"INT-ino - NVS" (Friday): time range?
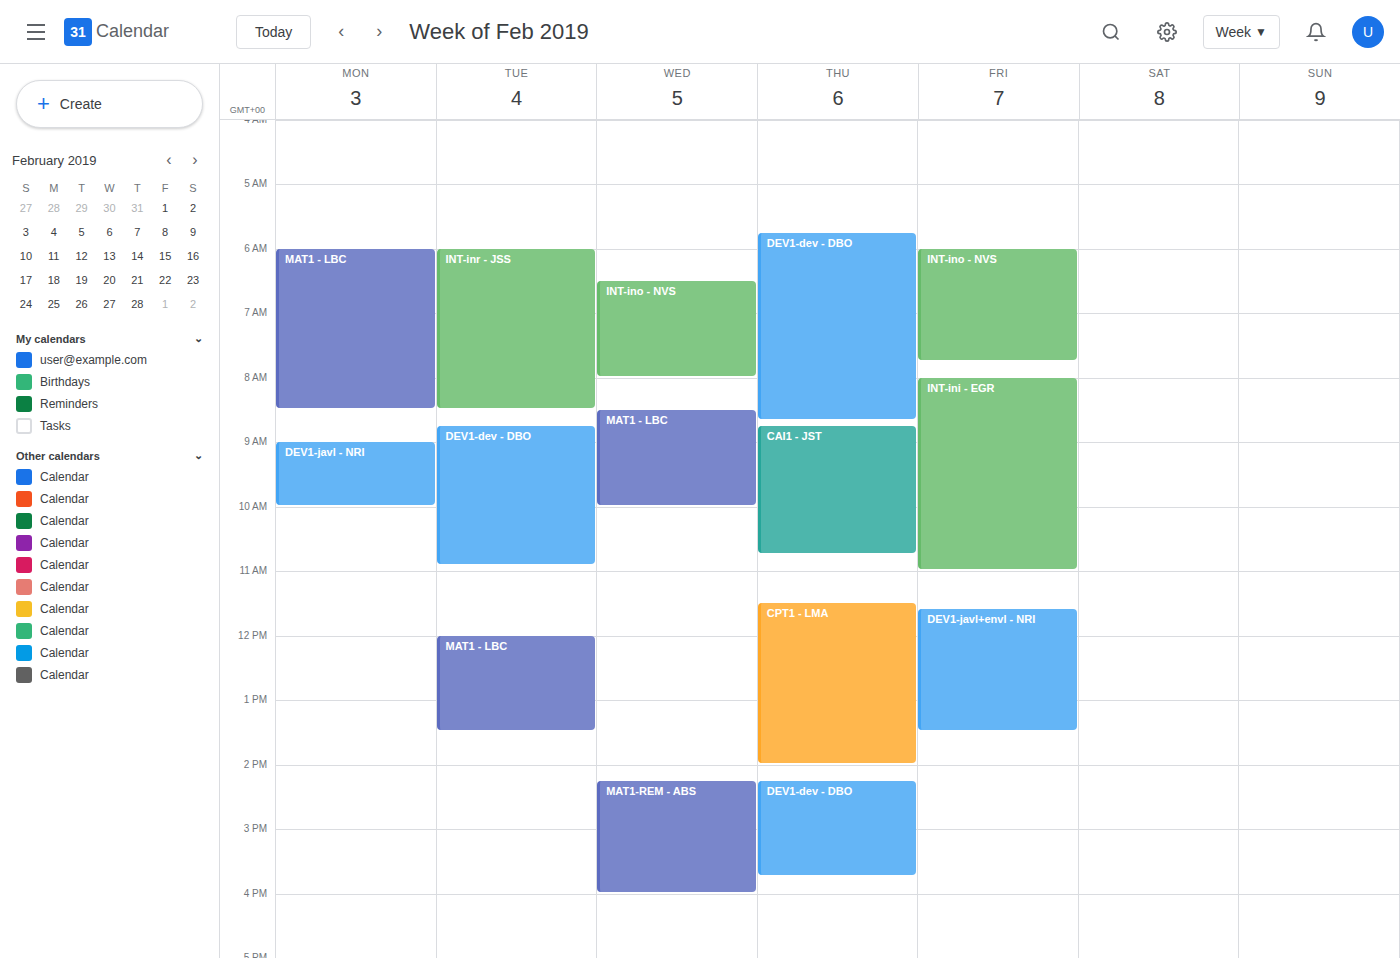
6:00 AM to 7:45 AM